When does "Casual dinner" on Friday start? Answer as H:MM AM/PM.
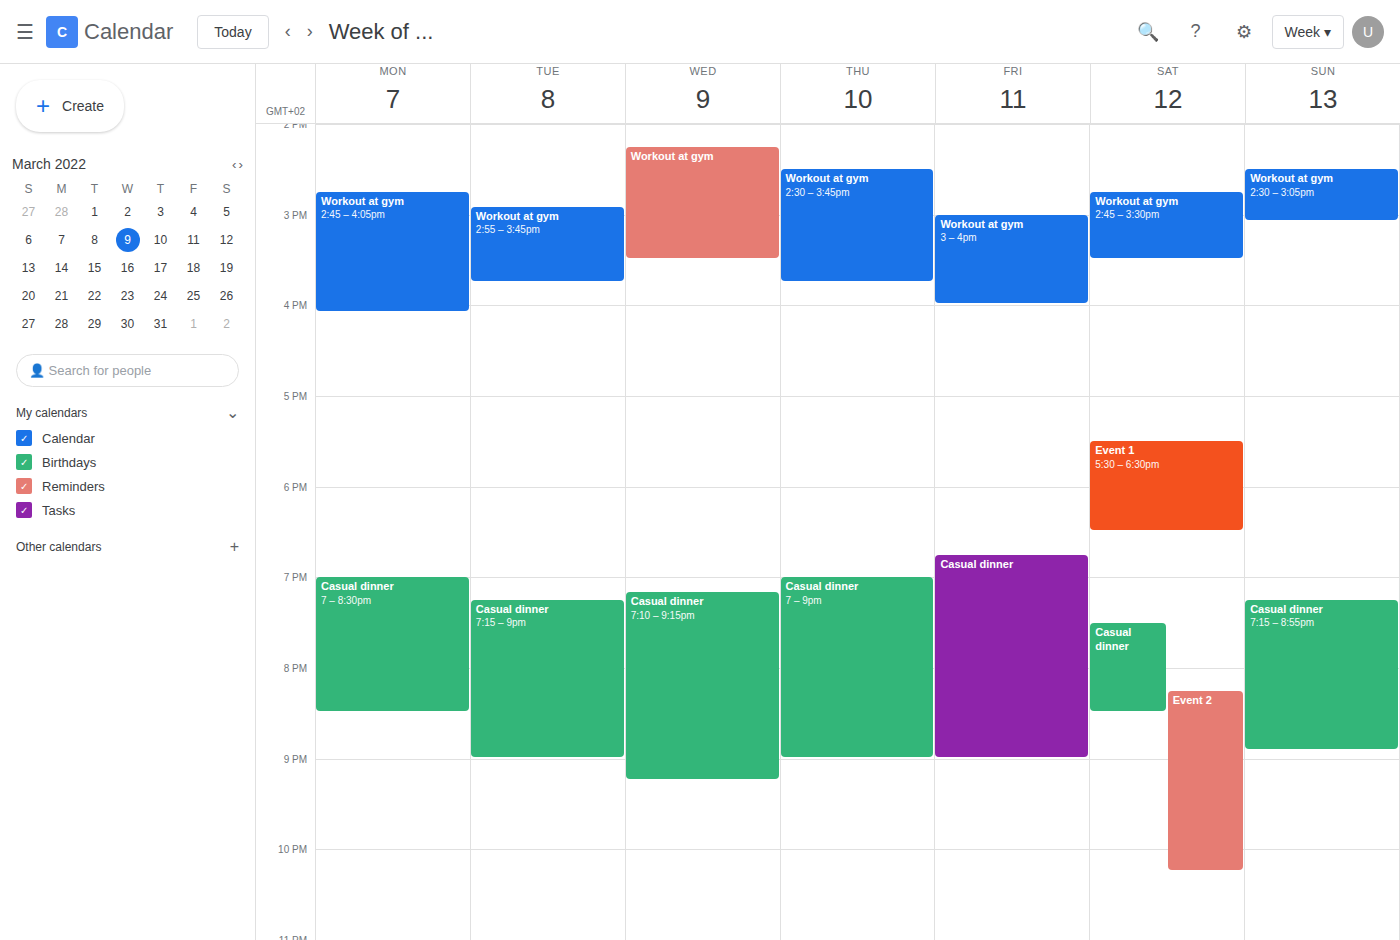
6:45 PM